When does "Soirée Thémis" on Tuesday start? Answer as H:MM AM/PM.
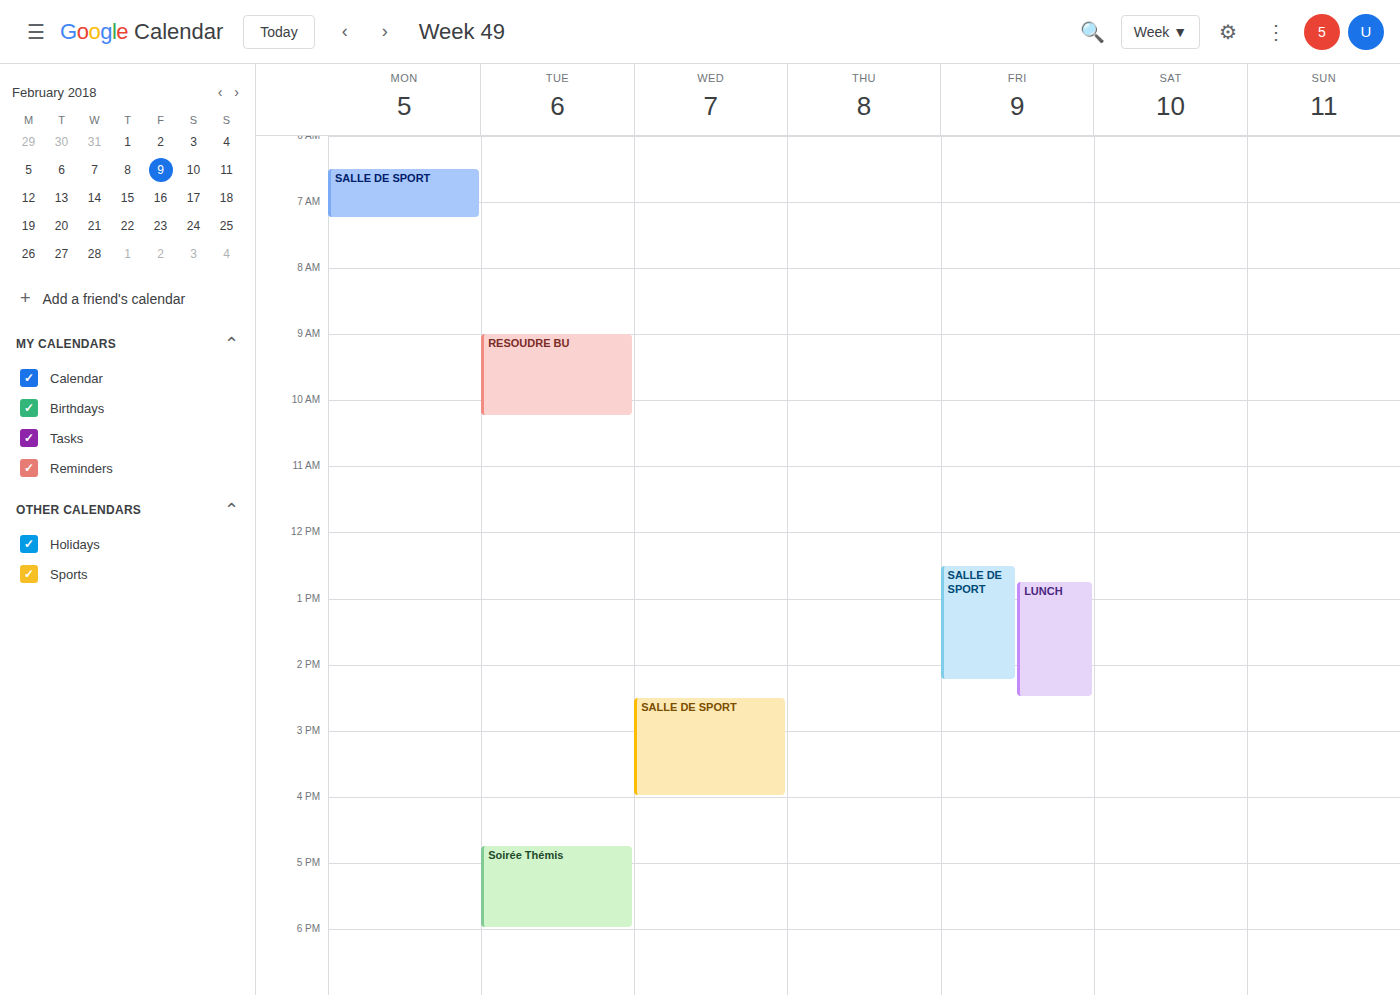
4:45 PM